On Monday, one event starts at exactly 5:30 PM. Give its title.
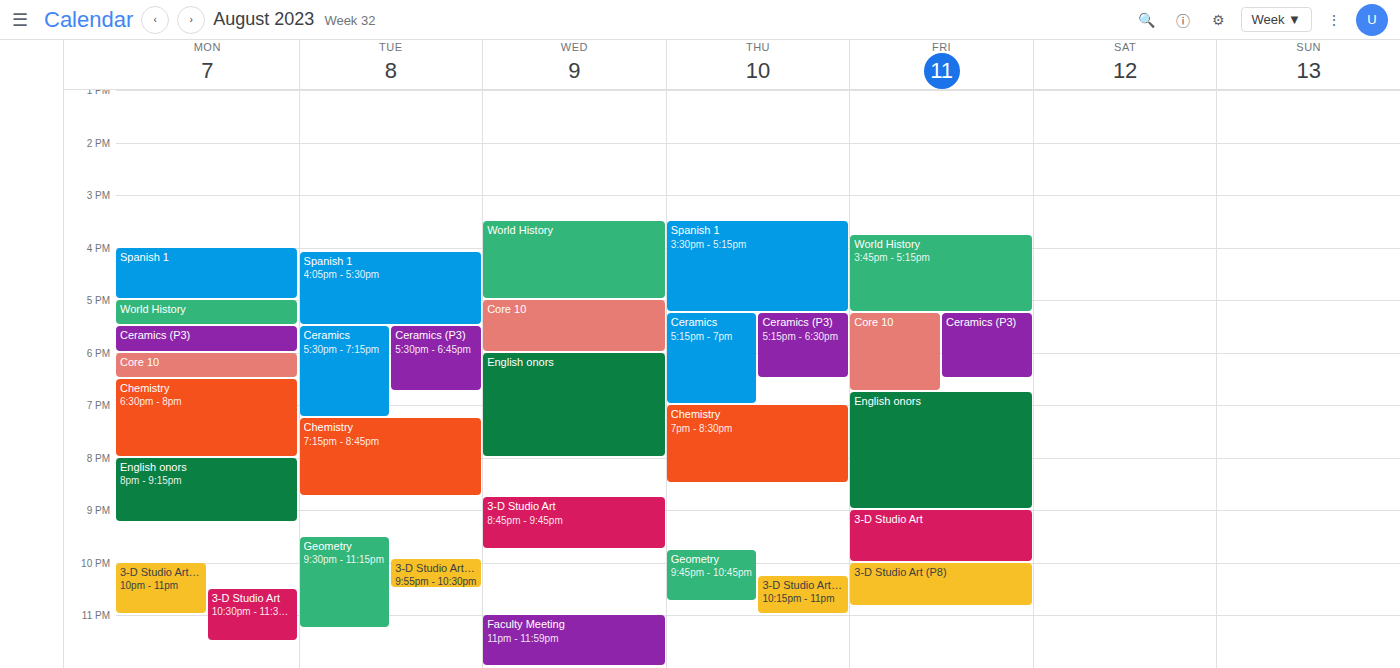
"Ceramics (P3)"